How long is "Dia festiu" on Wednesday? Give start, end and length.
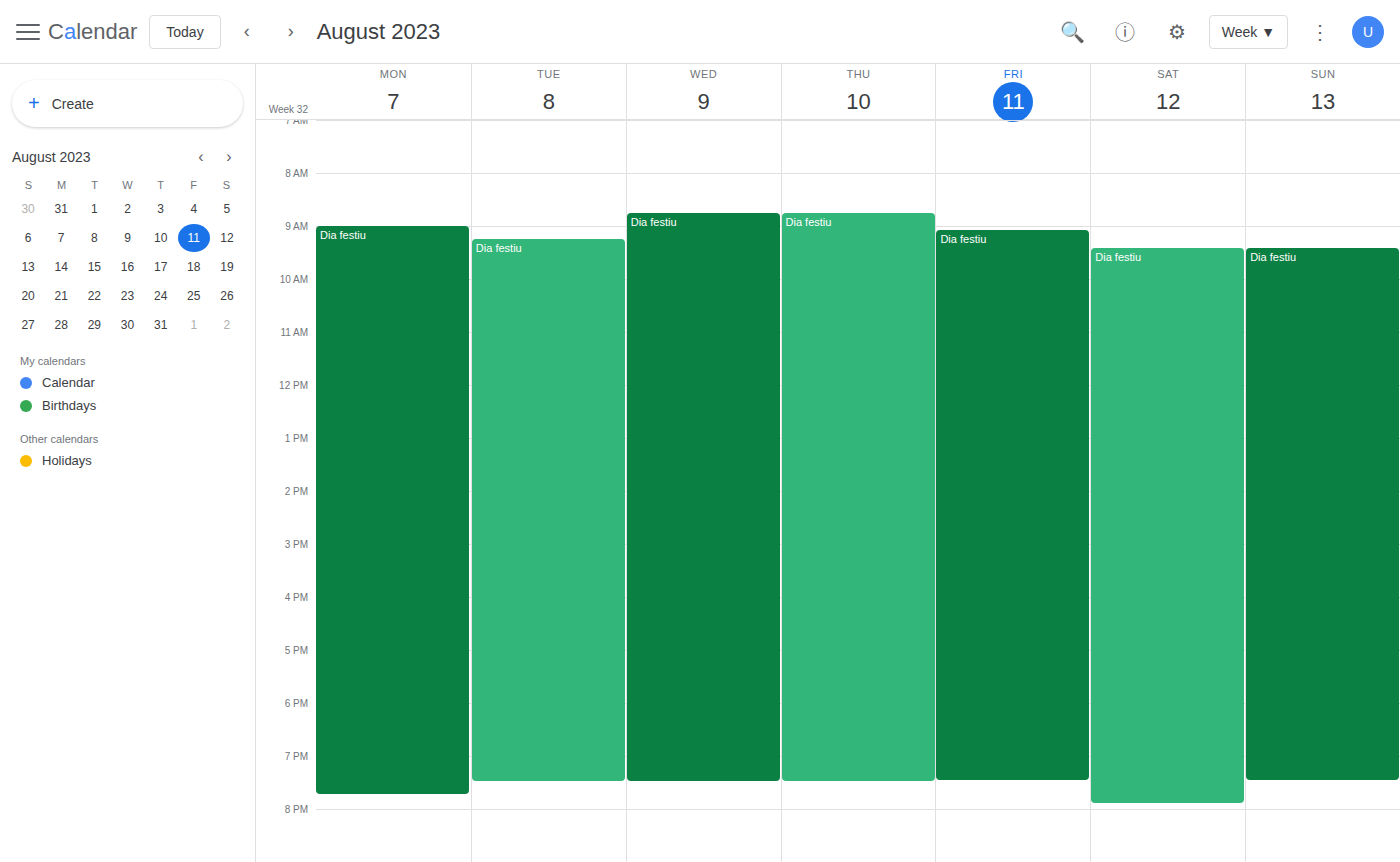
8:45 AM to 7:30 PM, 10 hours 45 minutes